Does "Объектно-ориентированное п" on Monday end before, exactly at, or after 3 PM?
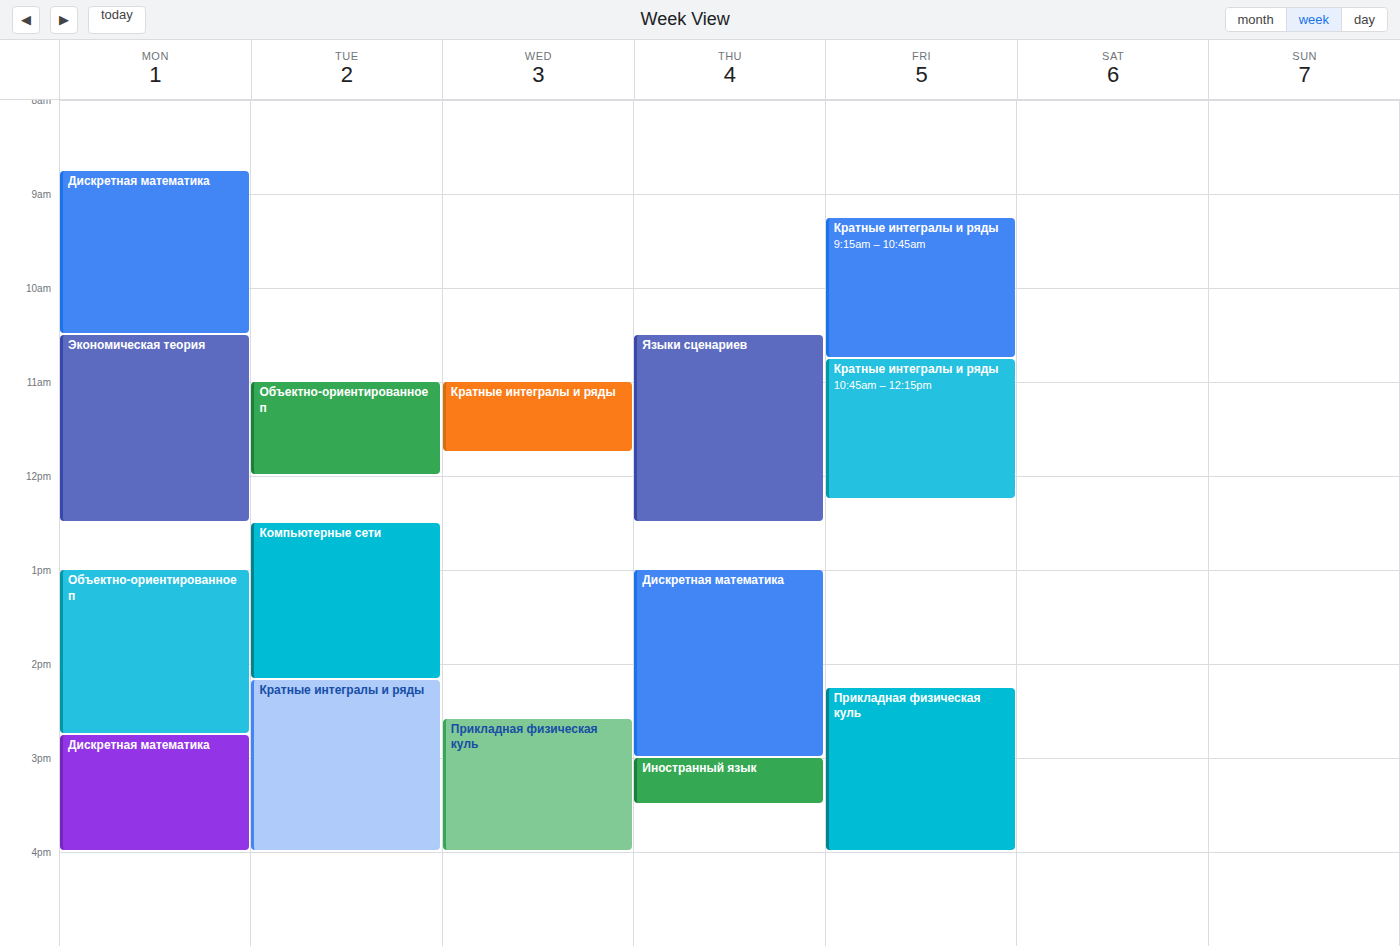
2:45 PM -- before 3 PM, 15 minutes above the 3 PM line.